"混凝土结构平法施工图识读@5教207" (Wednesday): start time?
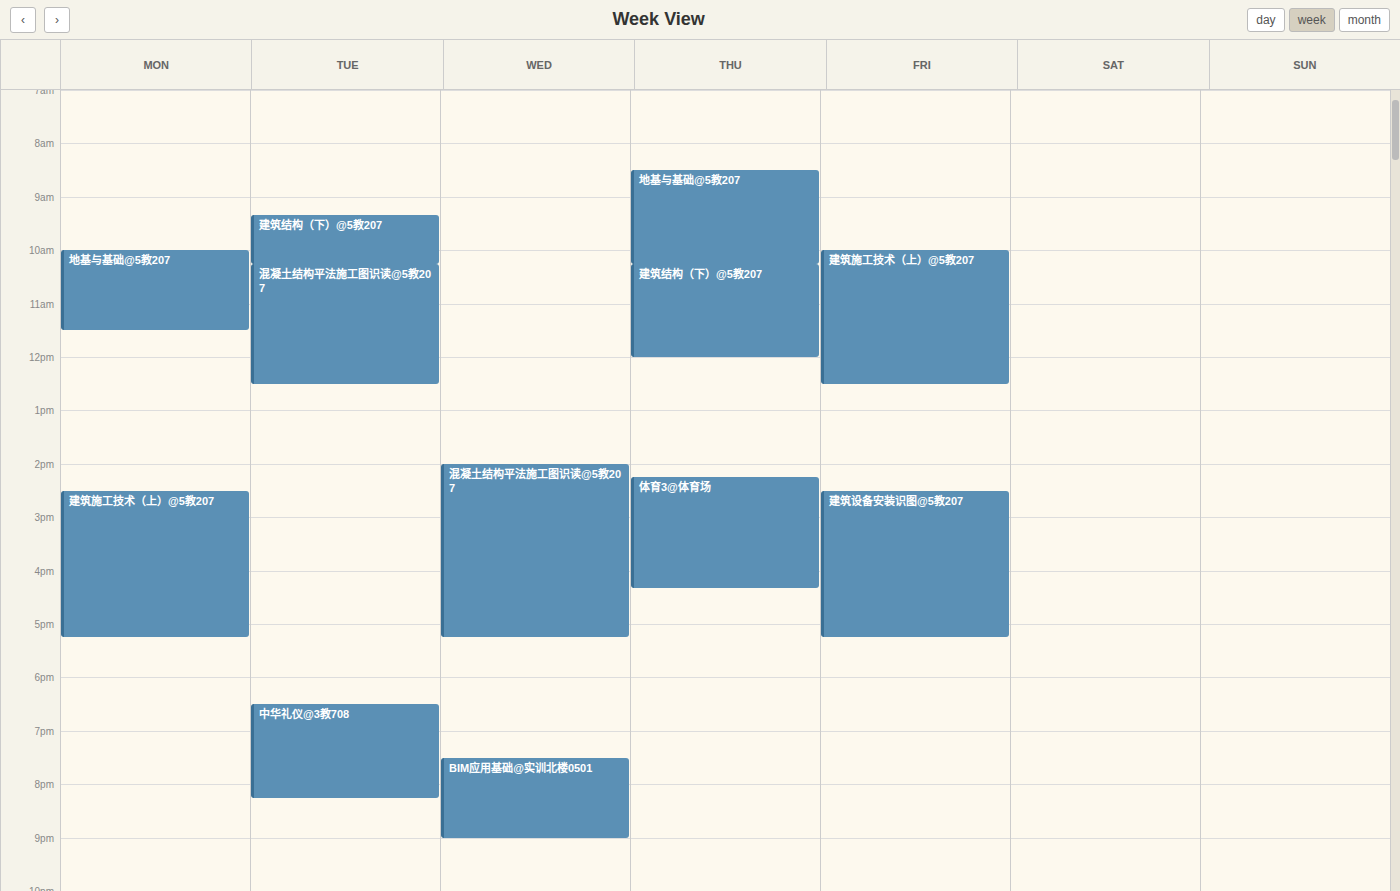
2:00 PM